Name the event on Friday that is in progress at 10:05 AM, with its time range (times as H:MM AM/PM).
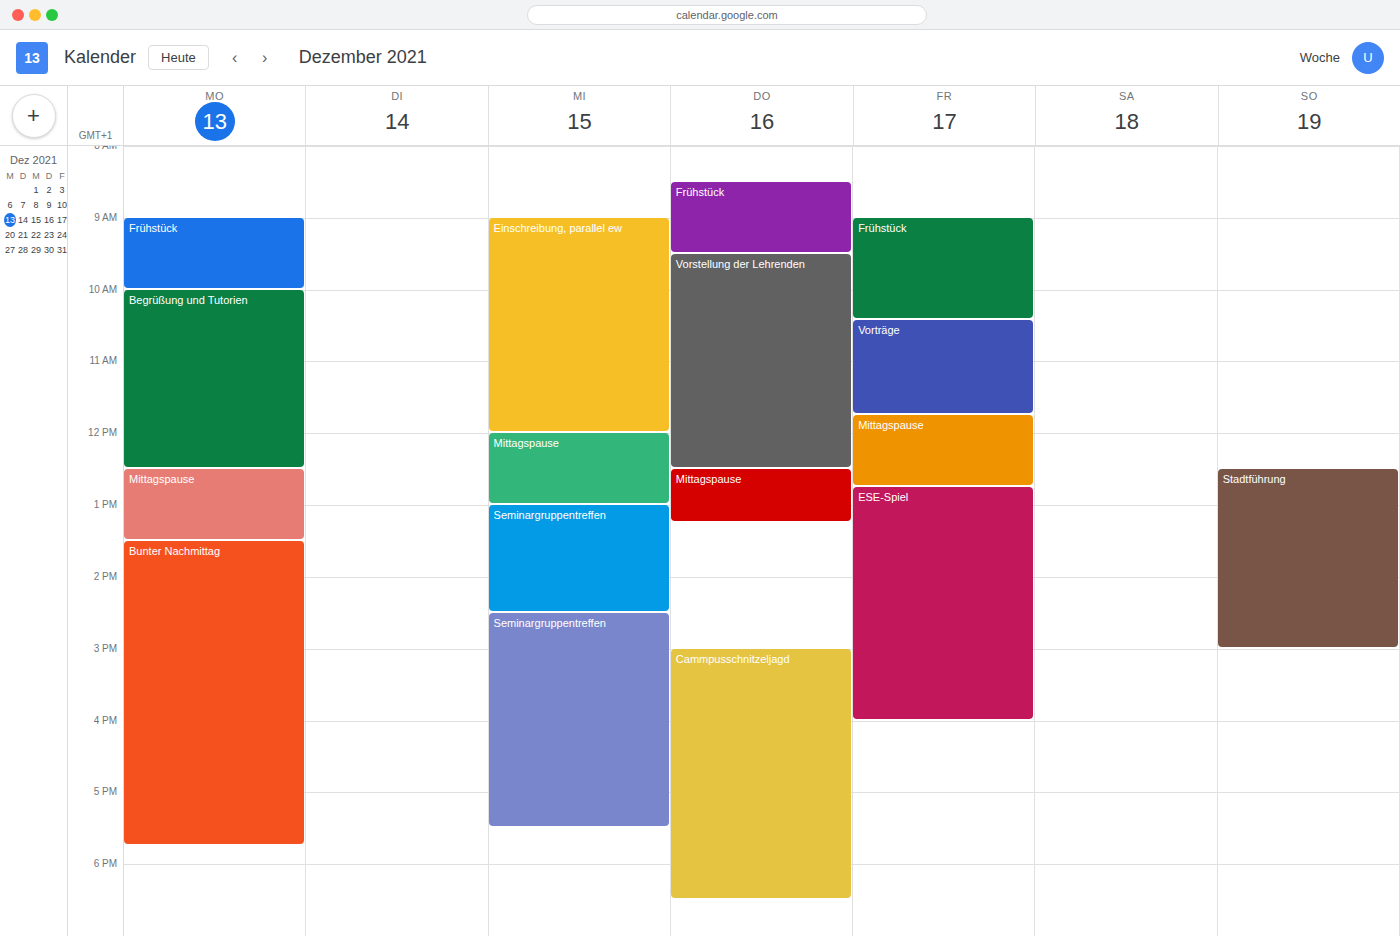
"Frühstück", 9:00 AM to 10:25 AM